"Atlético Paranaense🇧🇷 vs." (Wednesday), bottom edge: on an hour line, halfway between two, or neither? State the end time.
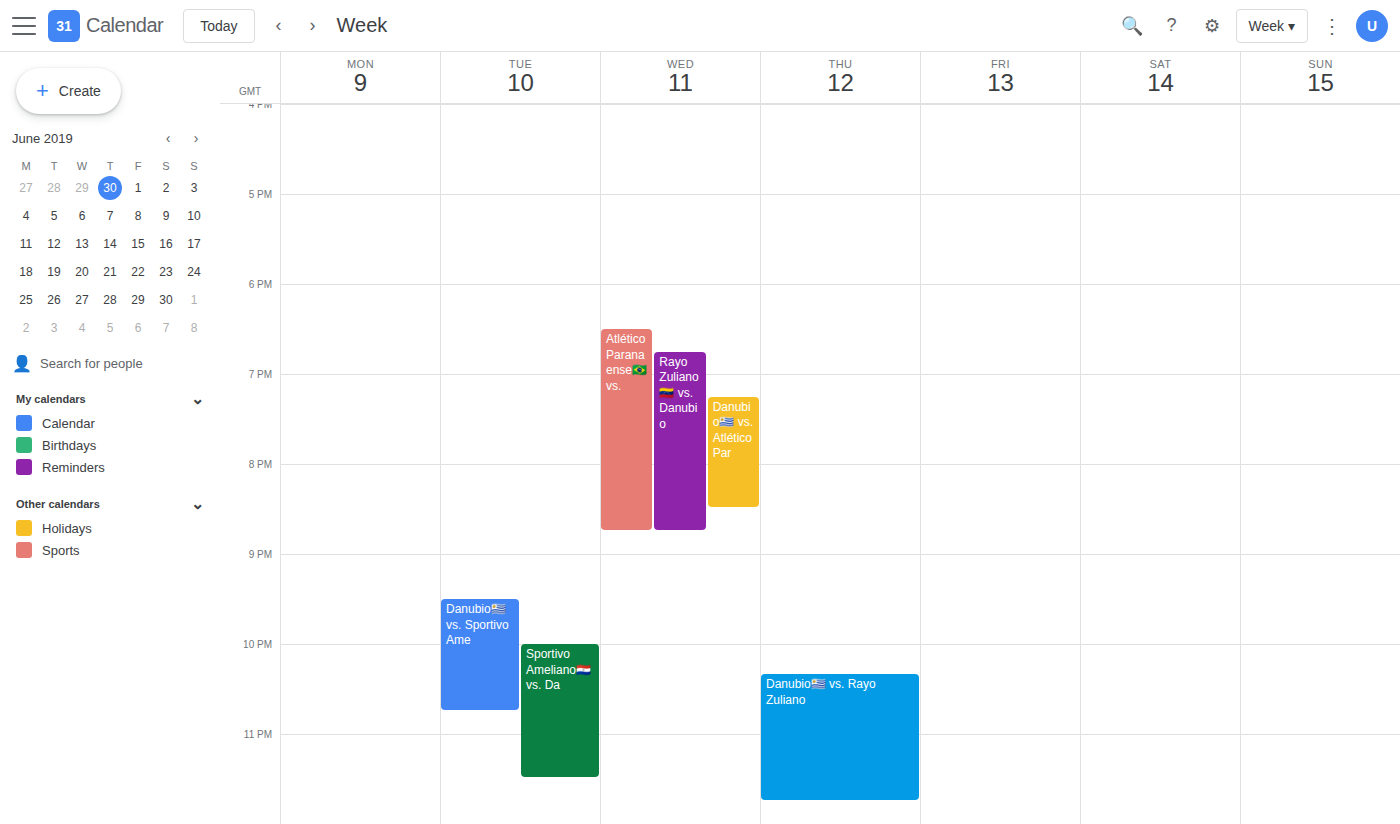
8:45 PM -- neither: three quarters of the way from the 8 PM line to the 9 PM line.